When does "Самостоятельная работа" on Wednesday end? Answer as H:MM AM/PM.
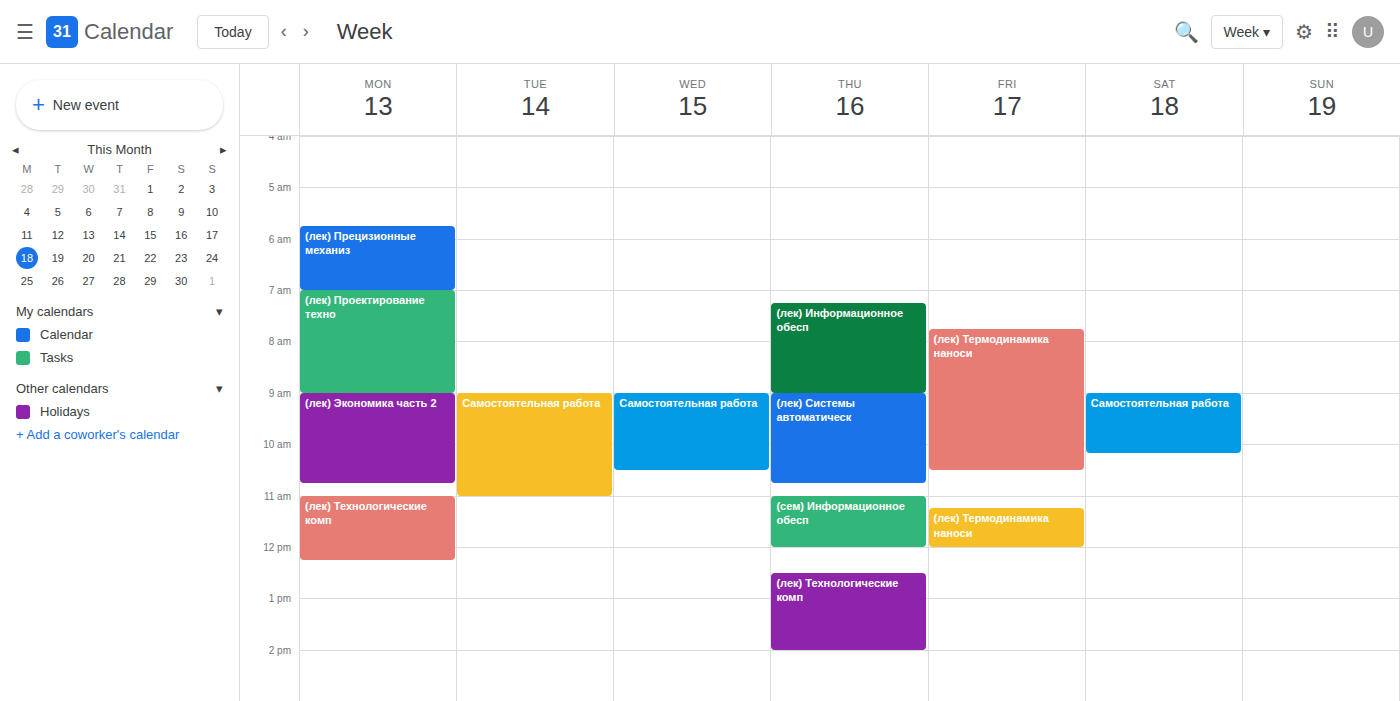
10:30 AM